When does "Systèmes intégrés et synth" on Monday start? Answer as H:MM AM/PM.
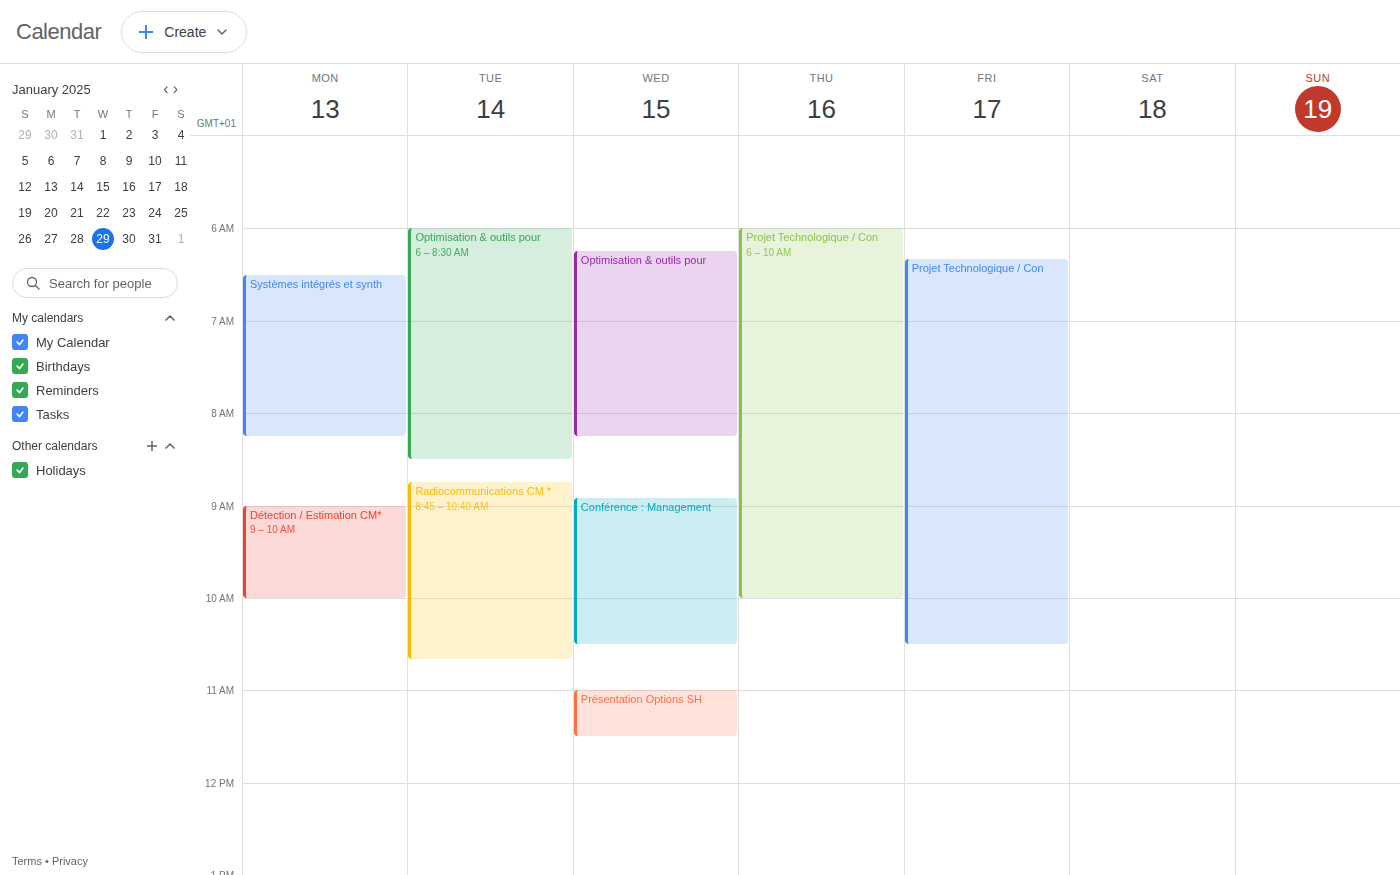
6:30 AM